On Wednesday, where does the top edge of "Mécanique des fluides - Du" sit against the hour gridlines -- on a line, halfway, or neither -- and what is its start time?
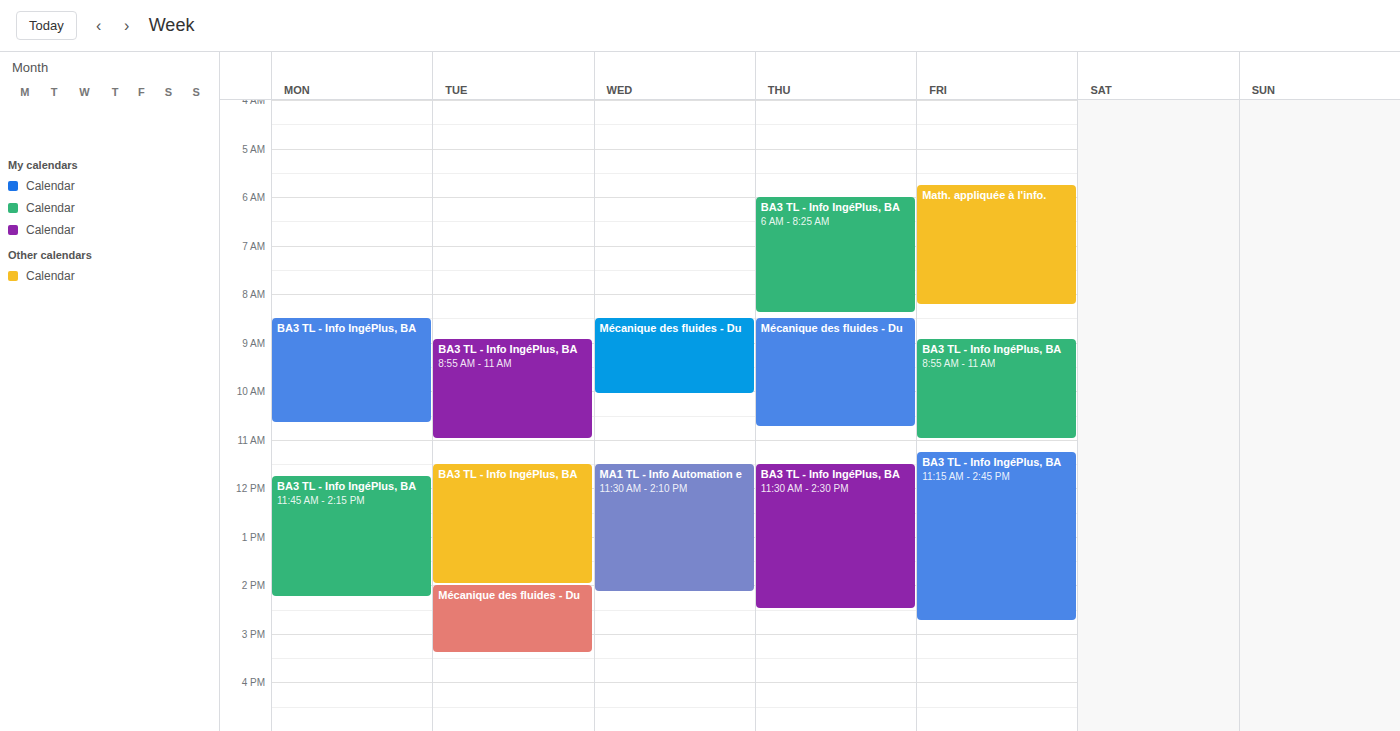
8:30 AM -- halfway between the 8 AM and 9 AM lines.